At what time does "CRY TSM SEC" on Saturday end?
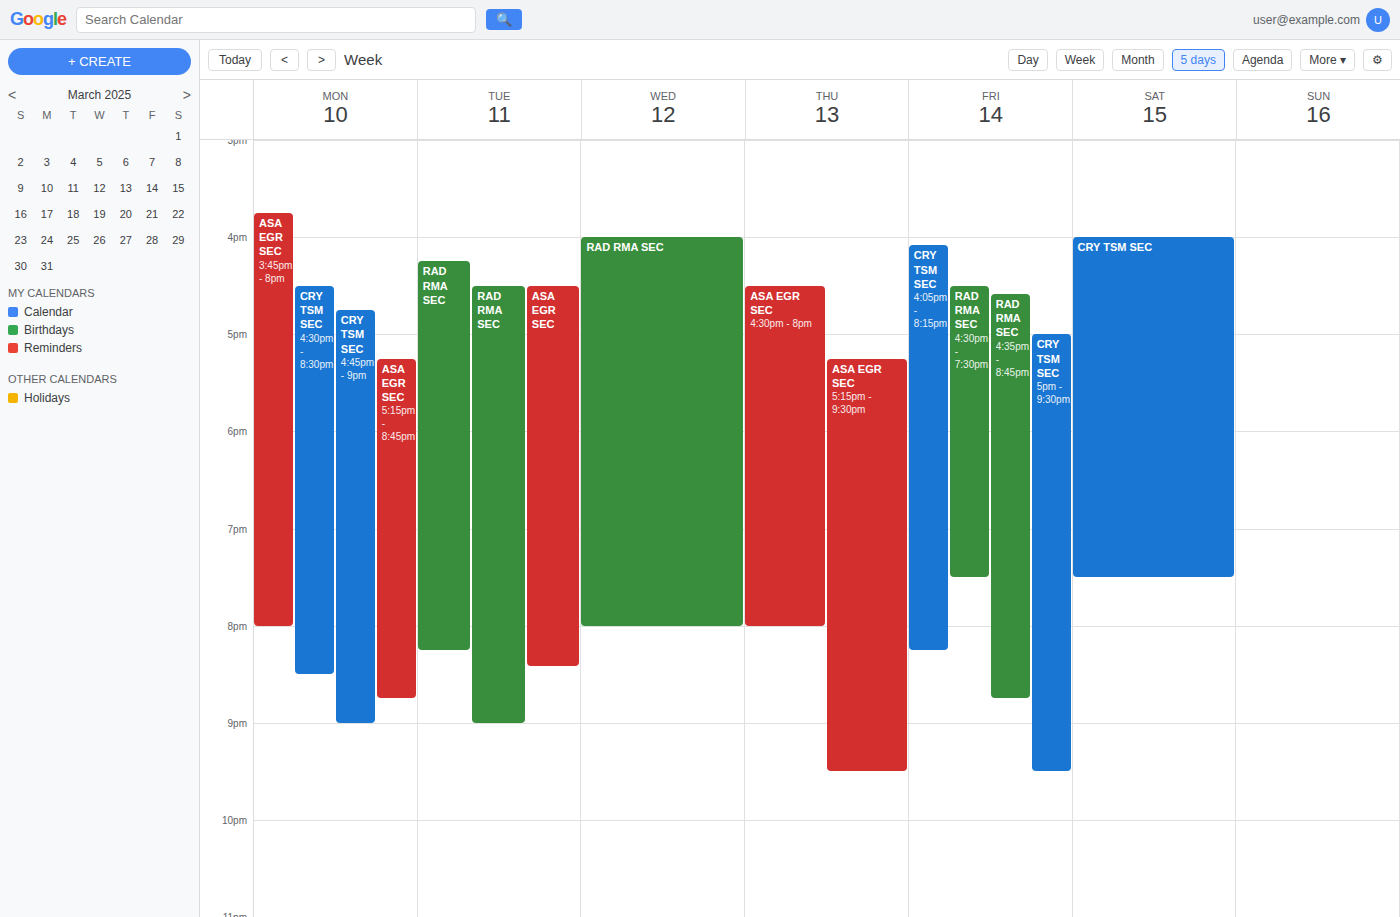
7:30 PM